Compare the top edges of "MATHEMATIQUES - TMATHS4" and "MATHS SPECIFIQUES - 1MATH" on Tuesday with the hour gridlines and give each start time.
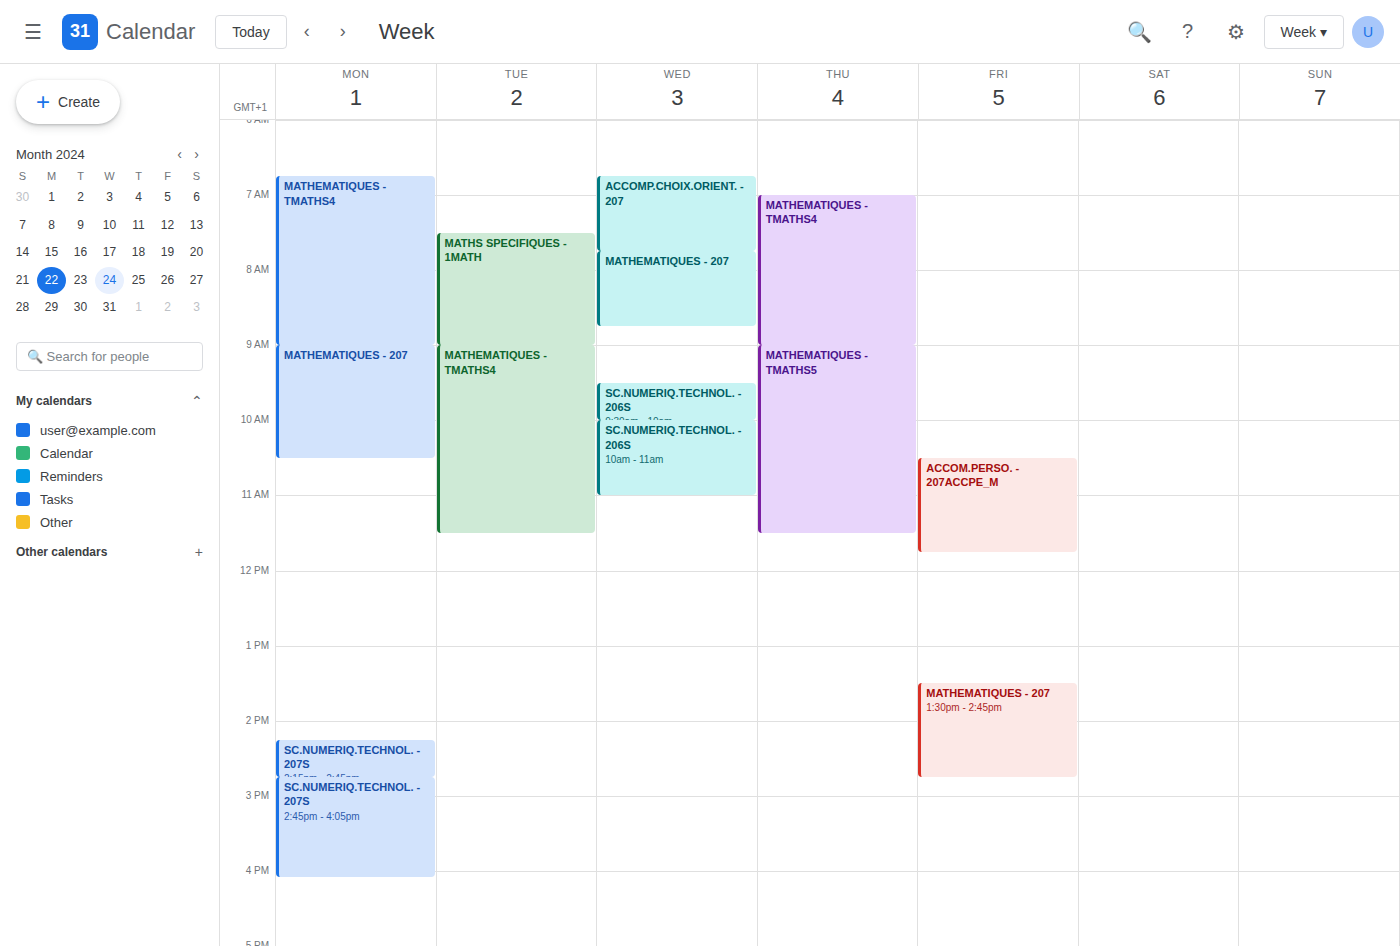
"MATHEMATIQUES - TMATHS4": 9:00 AM, exactly on the 9 AM line. "MATHS SPECIFIQUES - 1MATH": 7:30 AM, halfway between the 7 AM and 8 AM lines.